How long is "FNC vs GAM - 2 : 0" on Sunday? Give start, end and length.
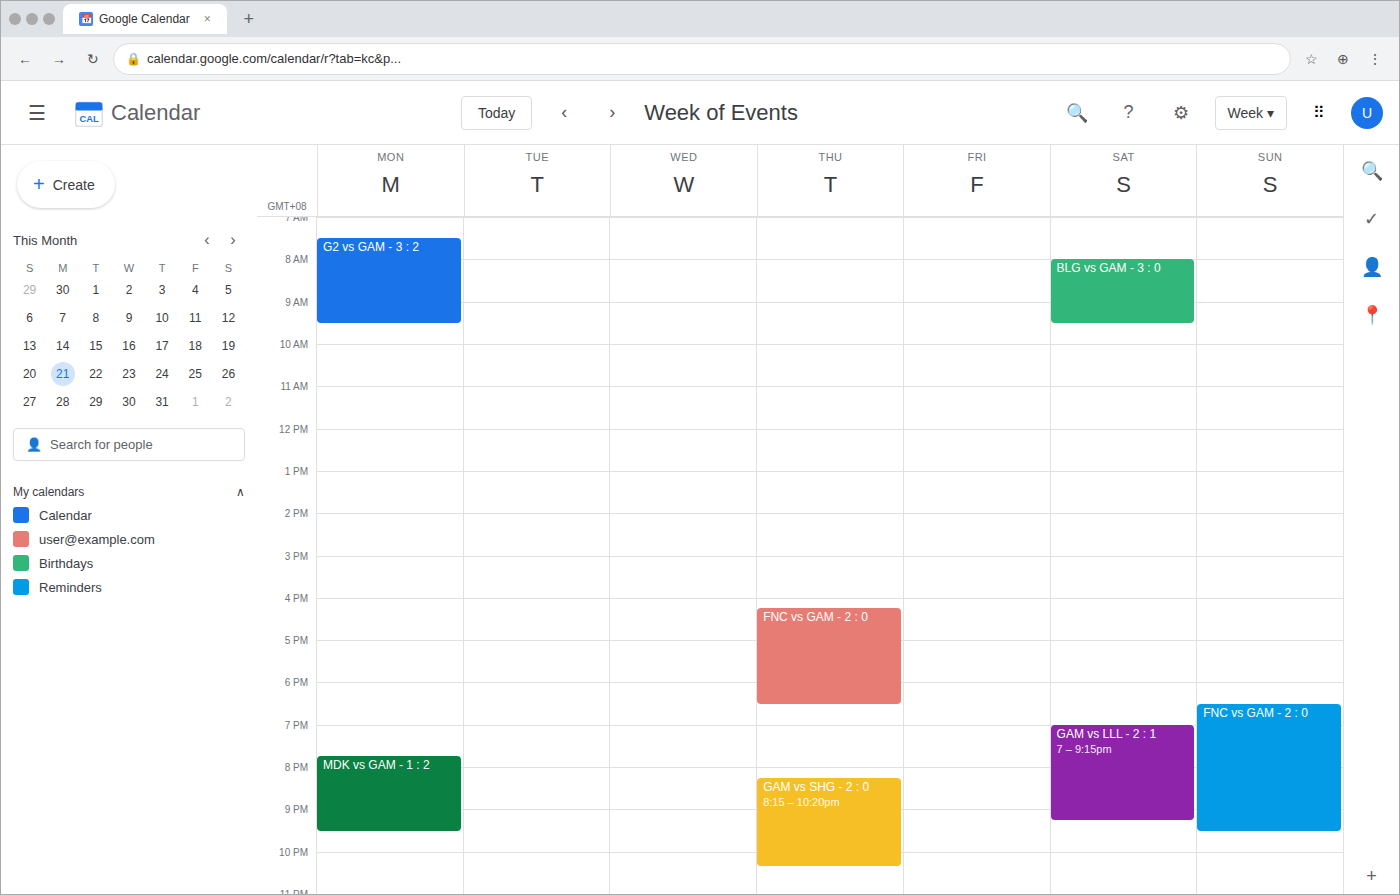
18:30 to 21:30, 3 hours